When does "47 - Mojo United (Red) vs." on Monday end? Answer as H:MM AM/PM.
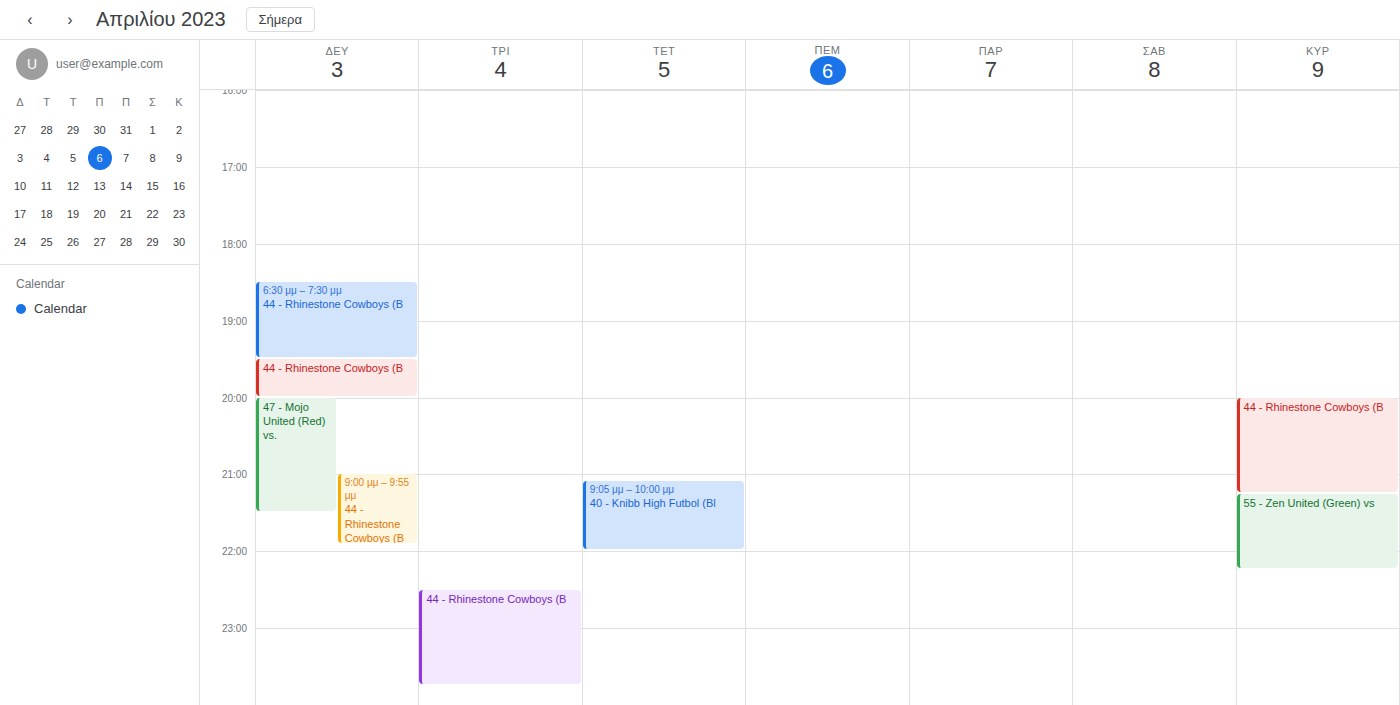
9:30 PM